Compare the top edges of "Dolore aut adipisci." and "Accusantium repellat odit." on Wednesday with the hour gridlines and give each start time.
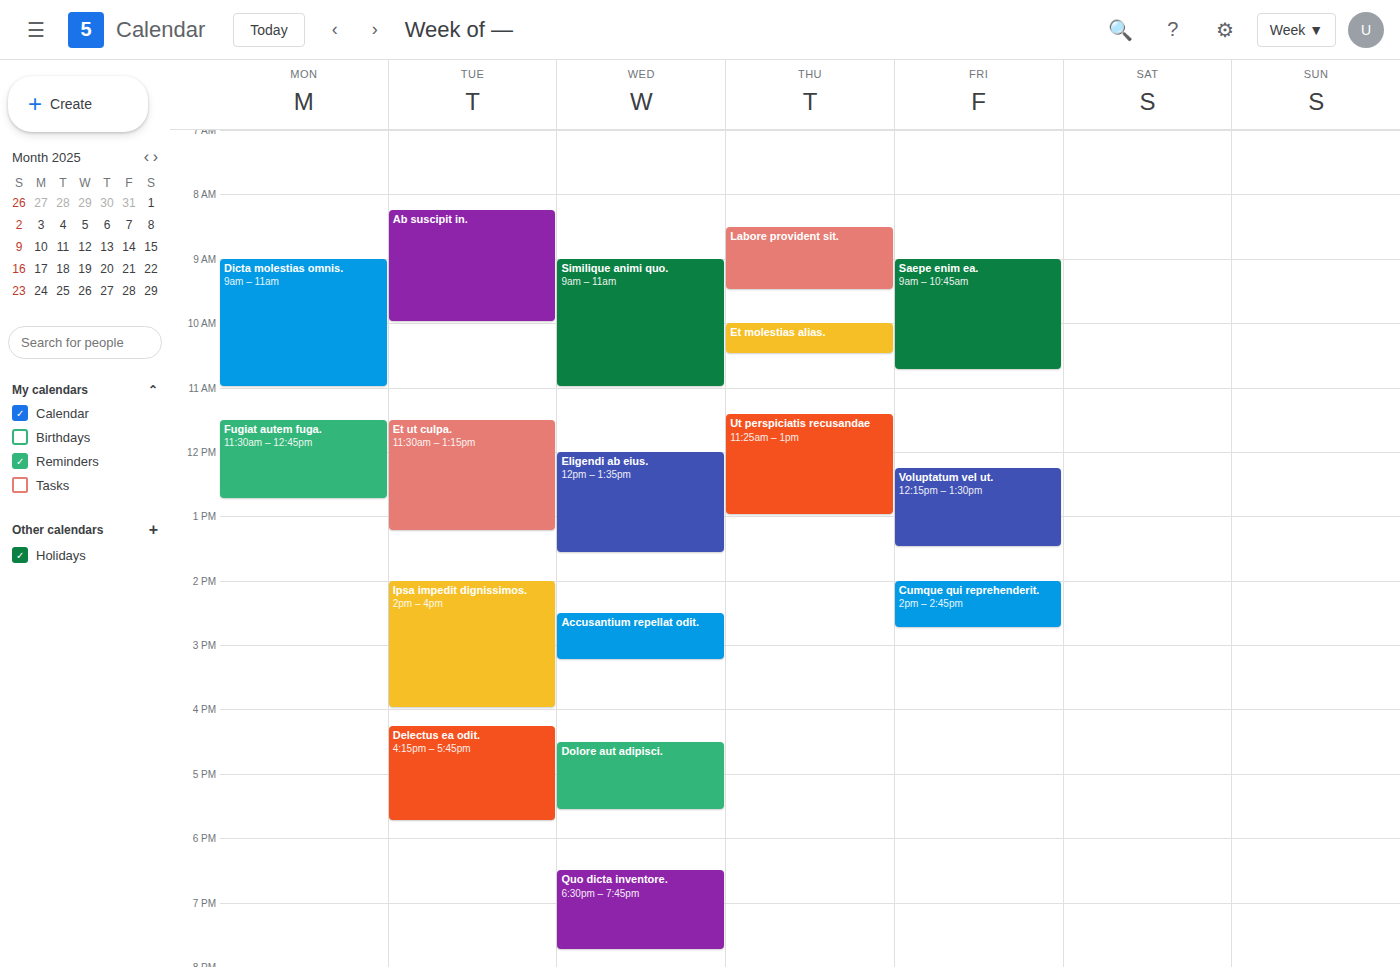
"Dolore aut adipisci.": 16:30, halfway between the 16:00 and 17:00 lines. "Accusantium repellat odit.": 14:30, halfway between the 14:00 and 15:00 lines.